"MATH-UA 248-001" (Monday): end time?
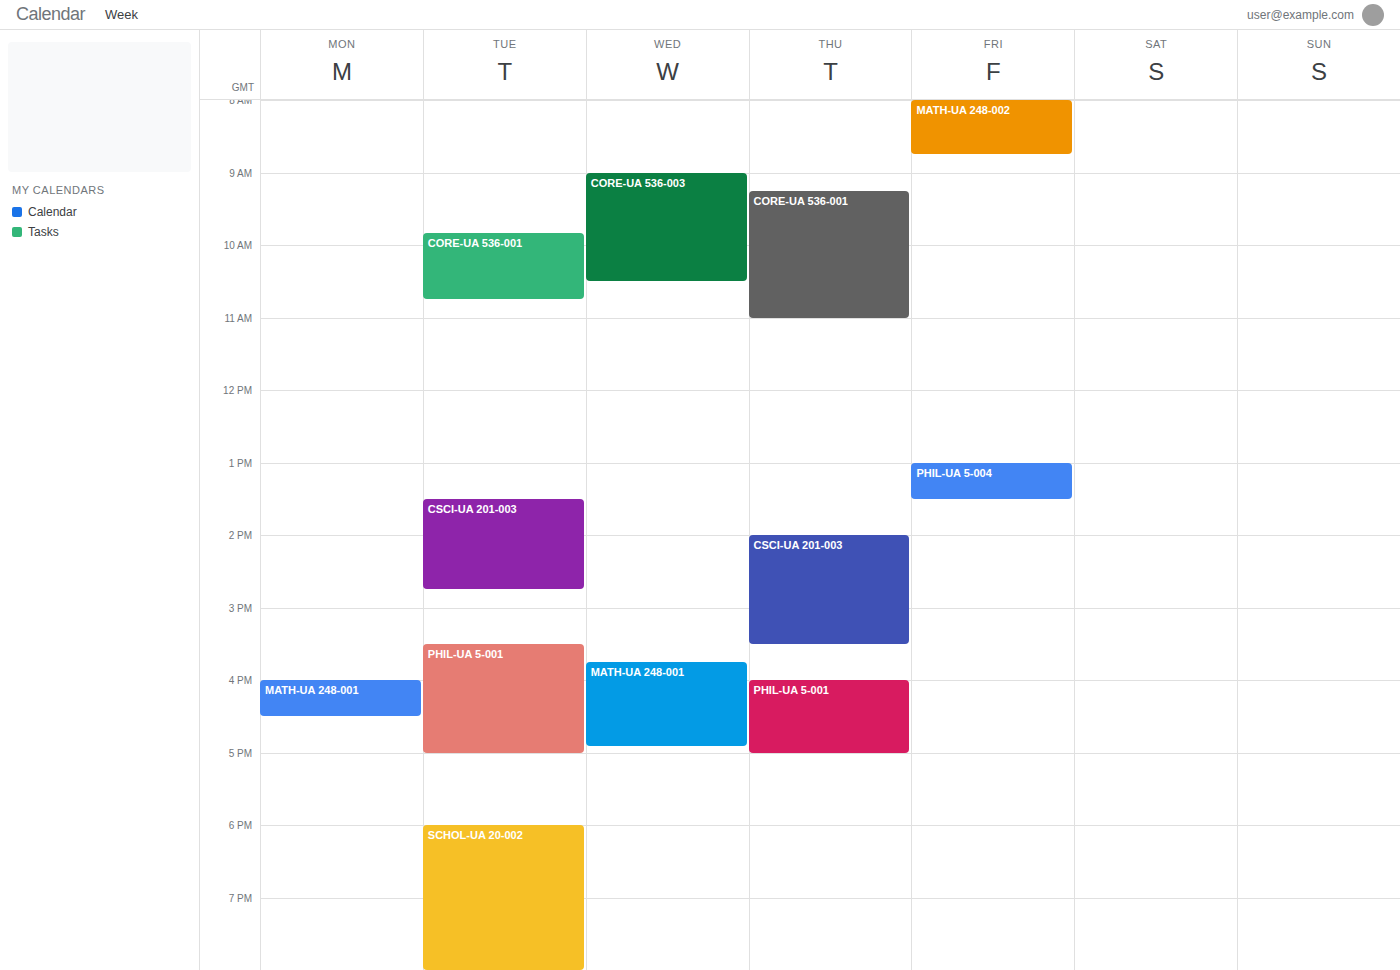
4:30 PM